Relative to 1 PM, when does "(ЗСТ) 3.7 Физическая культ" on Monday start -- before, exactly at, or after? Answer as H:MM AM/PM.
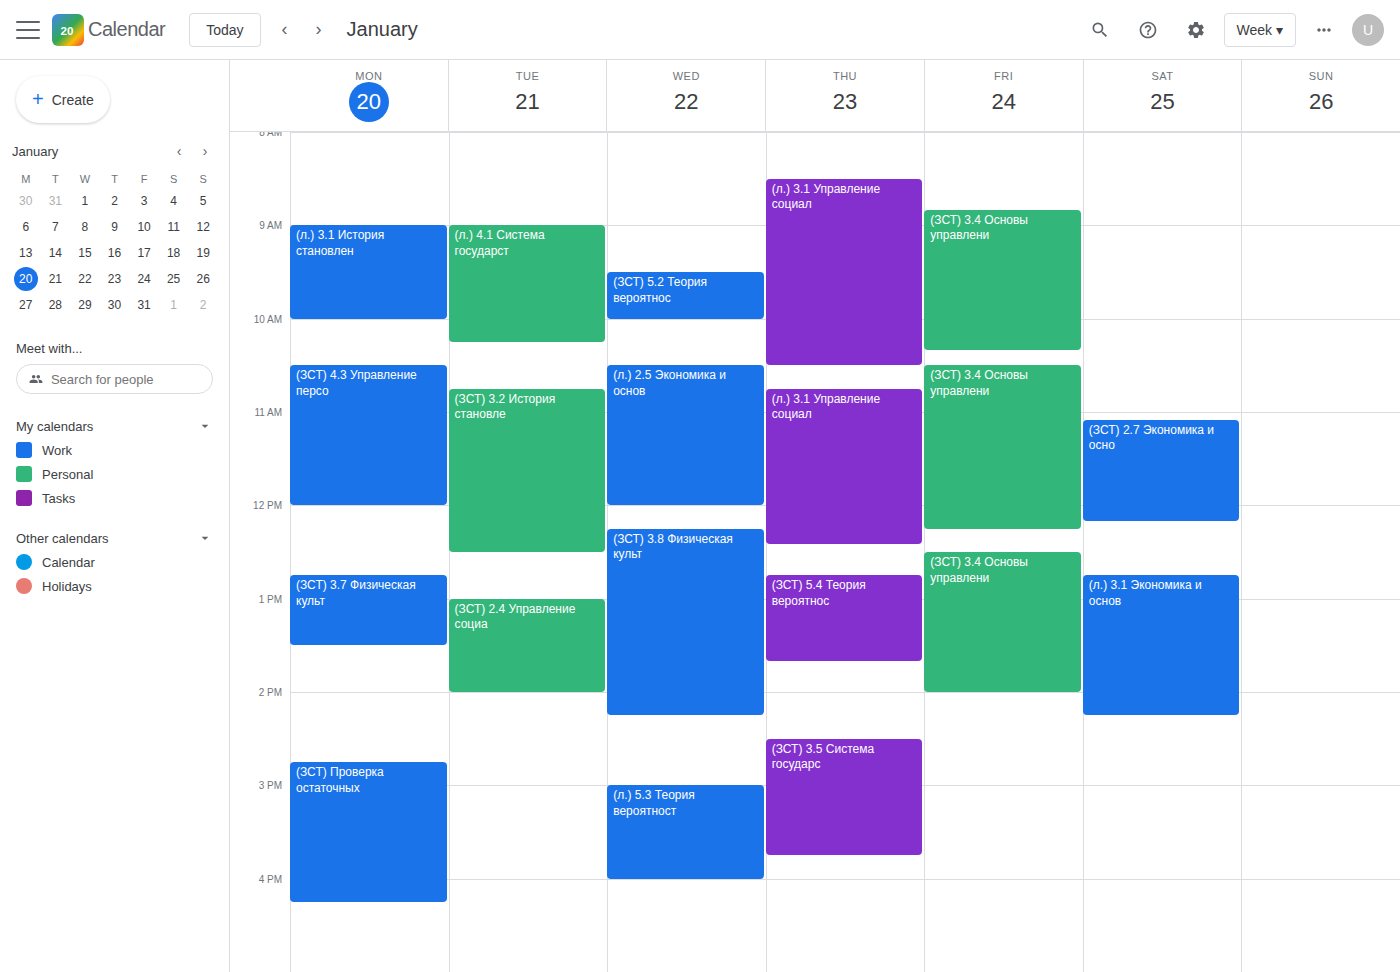
12:45 PM -- before 1 PM, 15 minutes above the 1 PM line.